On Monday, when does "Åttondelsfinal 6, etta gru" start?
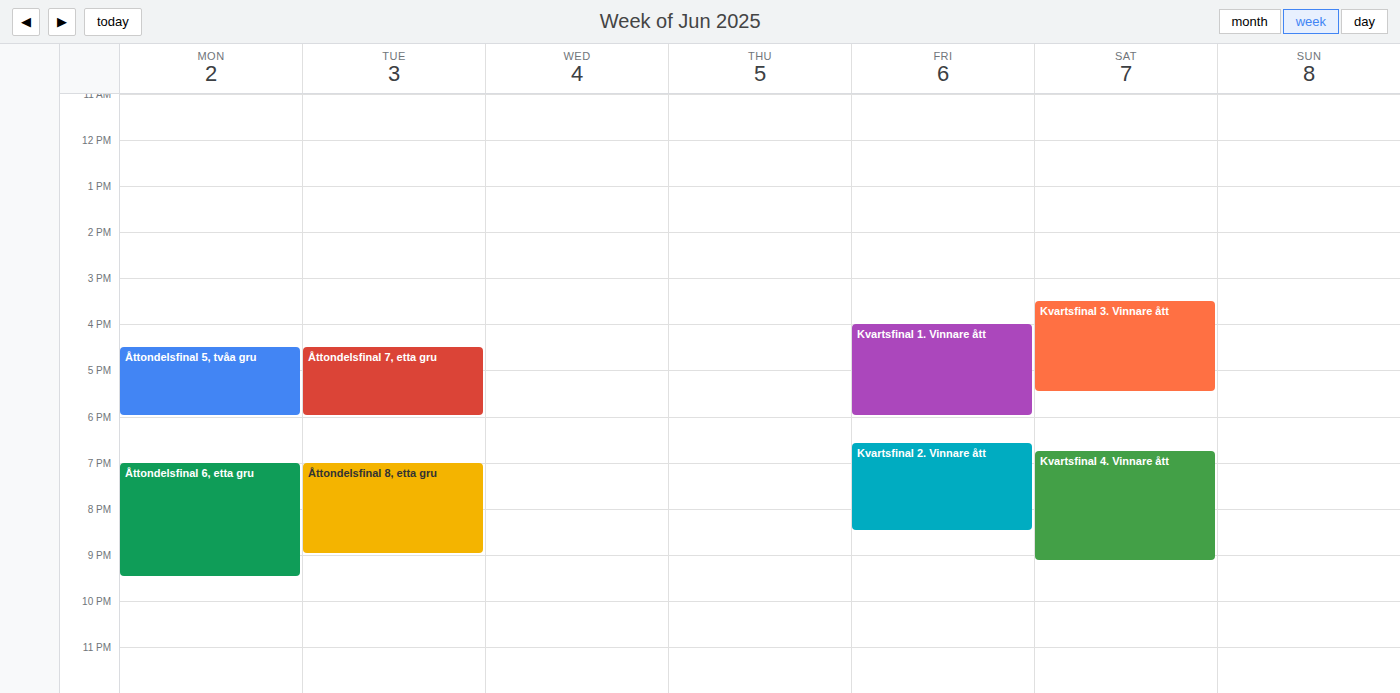
7:00 PM